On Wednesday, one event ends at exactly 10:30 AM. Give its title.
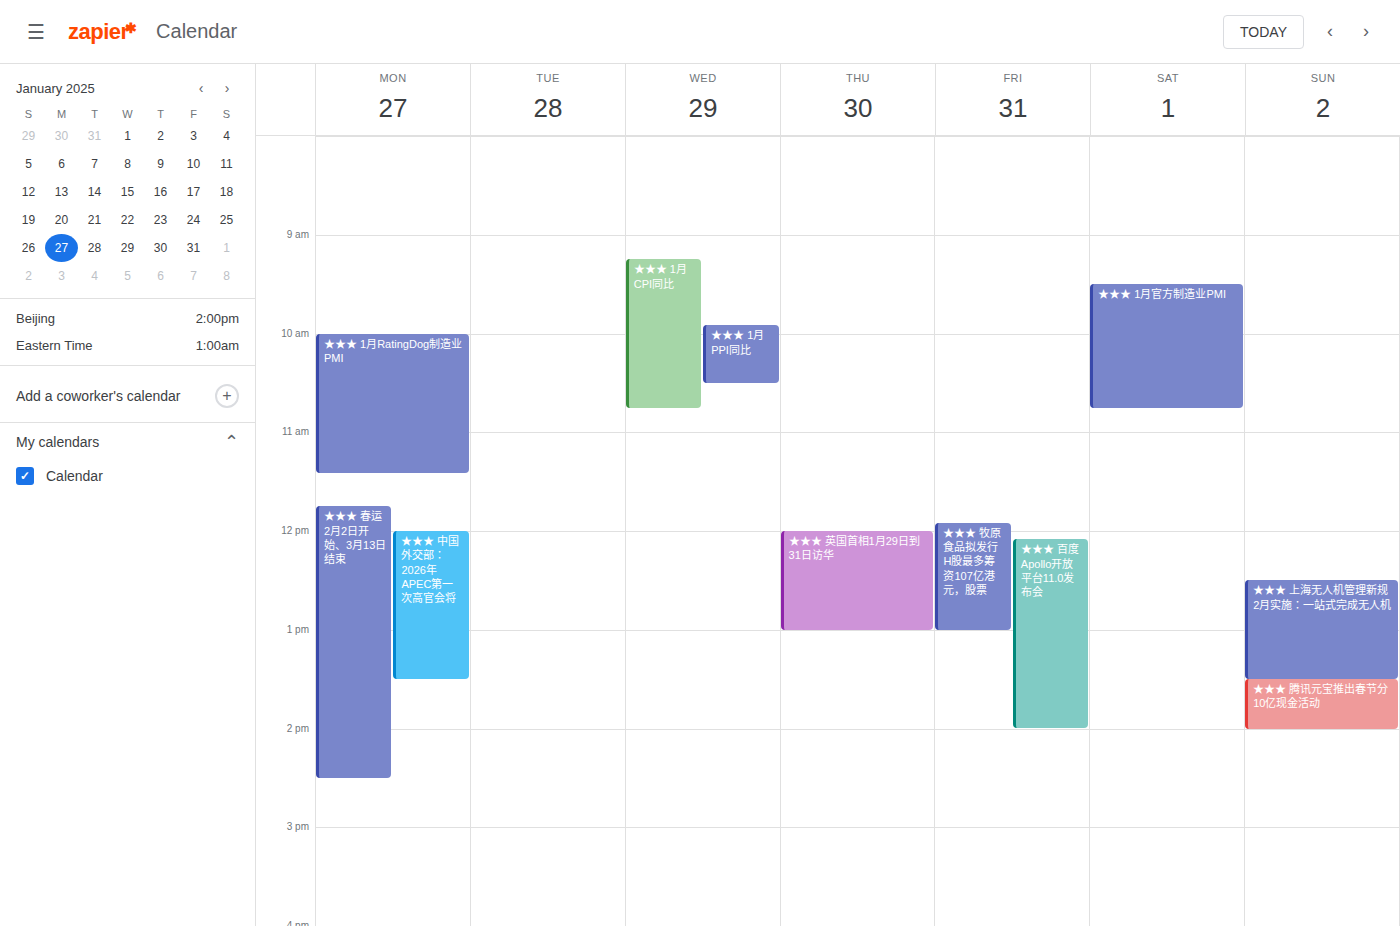
"★★★ 1月PPI同比"